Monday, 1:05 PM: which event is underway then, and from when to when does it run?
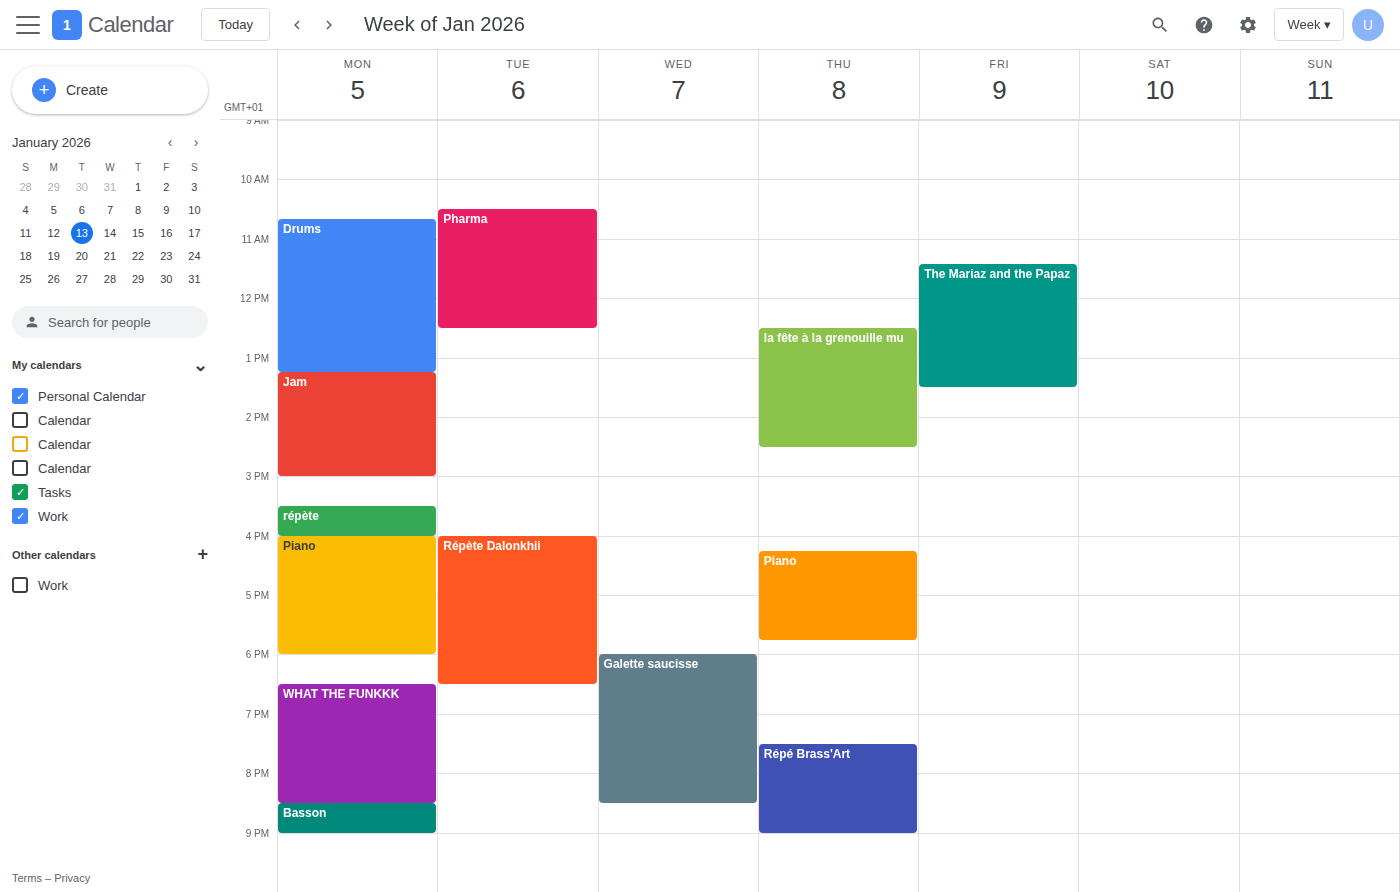
"Drums", 10:40 AM to 1:15 PM